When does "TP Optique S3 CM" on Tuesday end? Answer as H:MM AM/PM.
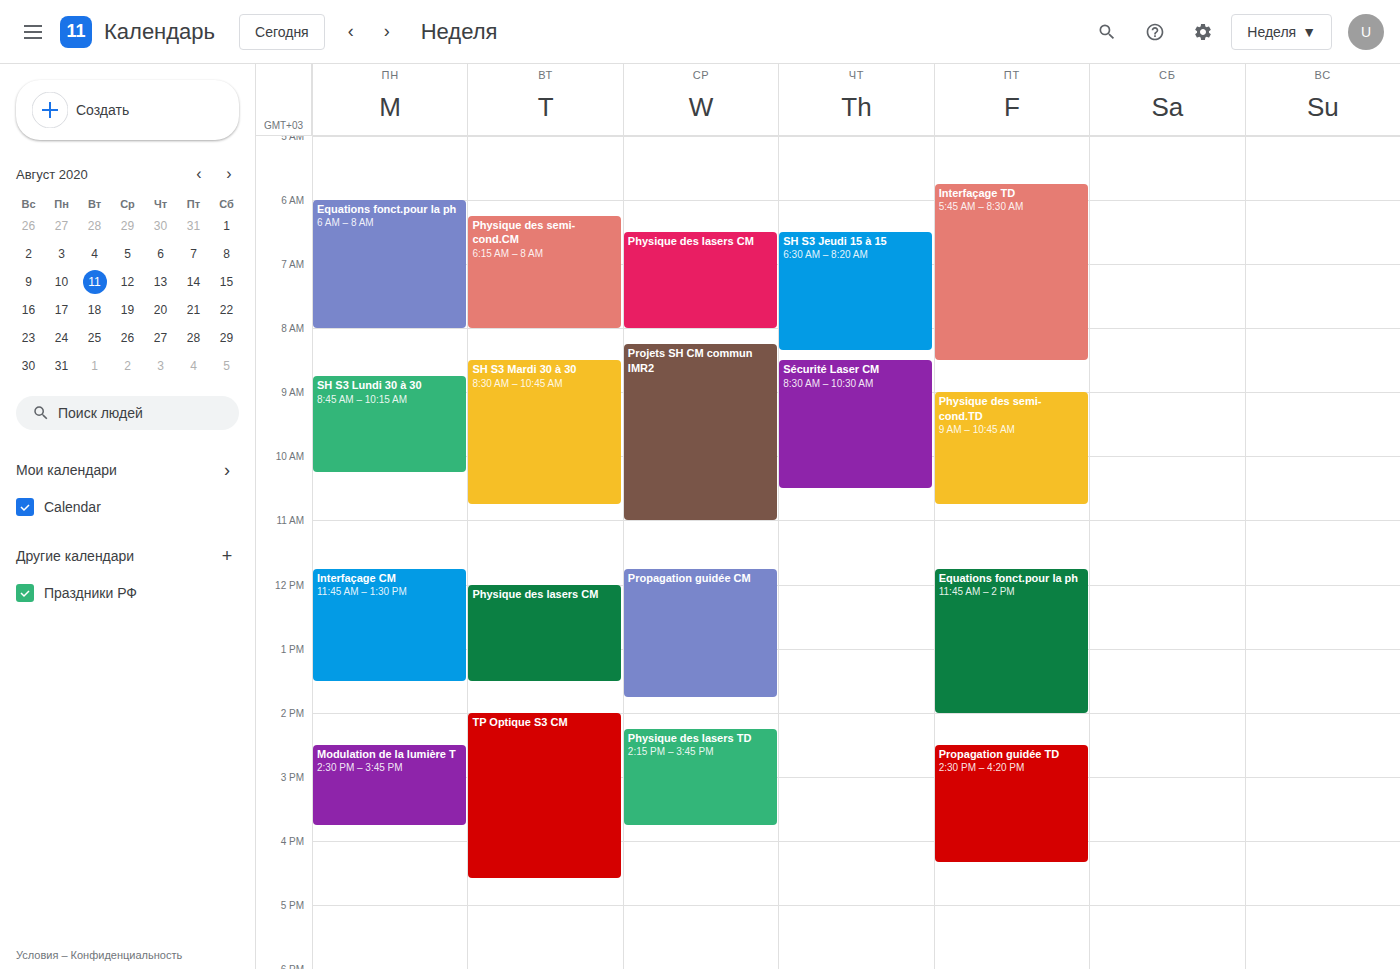
4:35 PM